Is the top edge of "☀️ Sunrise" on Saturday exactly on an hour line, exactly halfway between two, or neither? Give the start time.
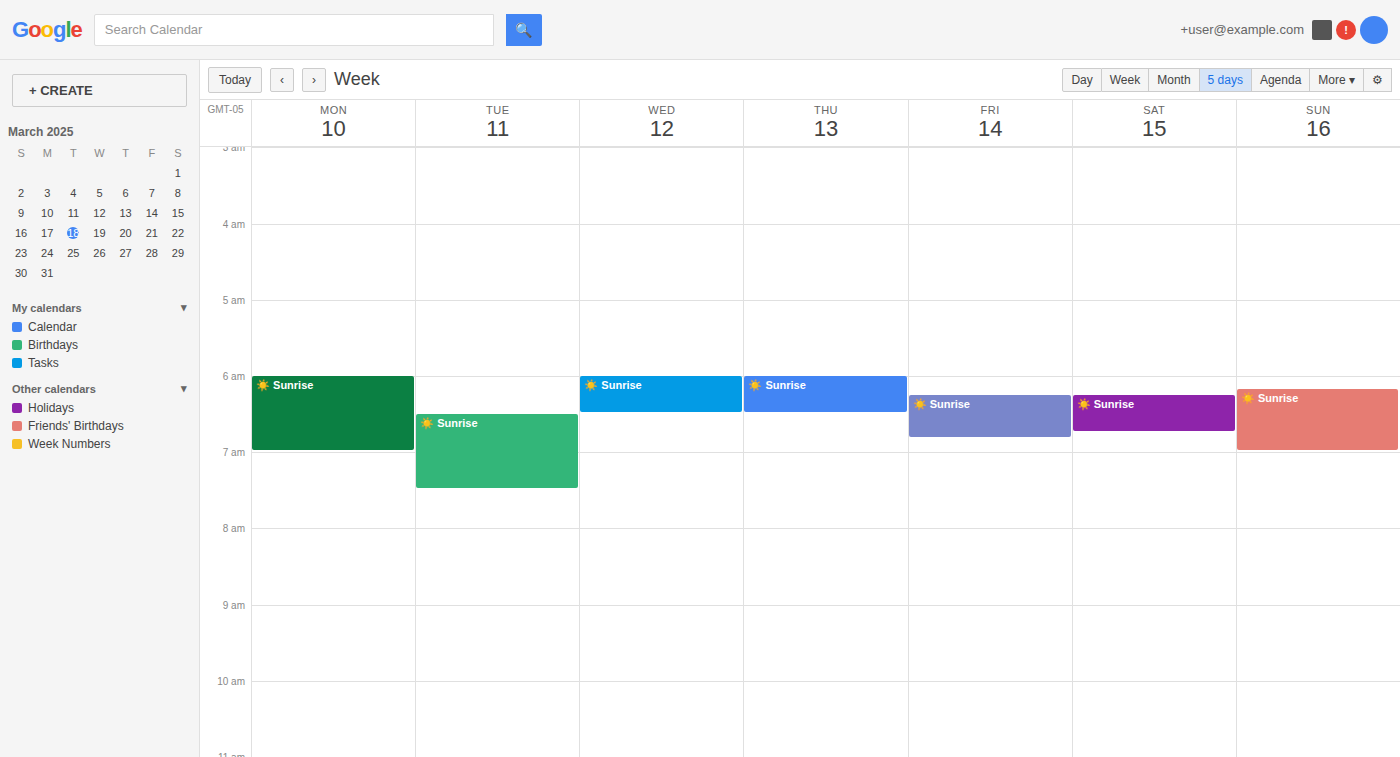
6:15 AM -- neither: a quarter of the way from the 6 AM line to the 7 AM line.